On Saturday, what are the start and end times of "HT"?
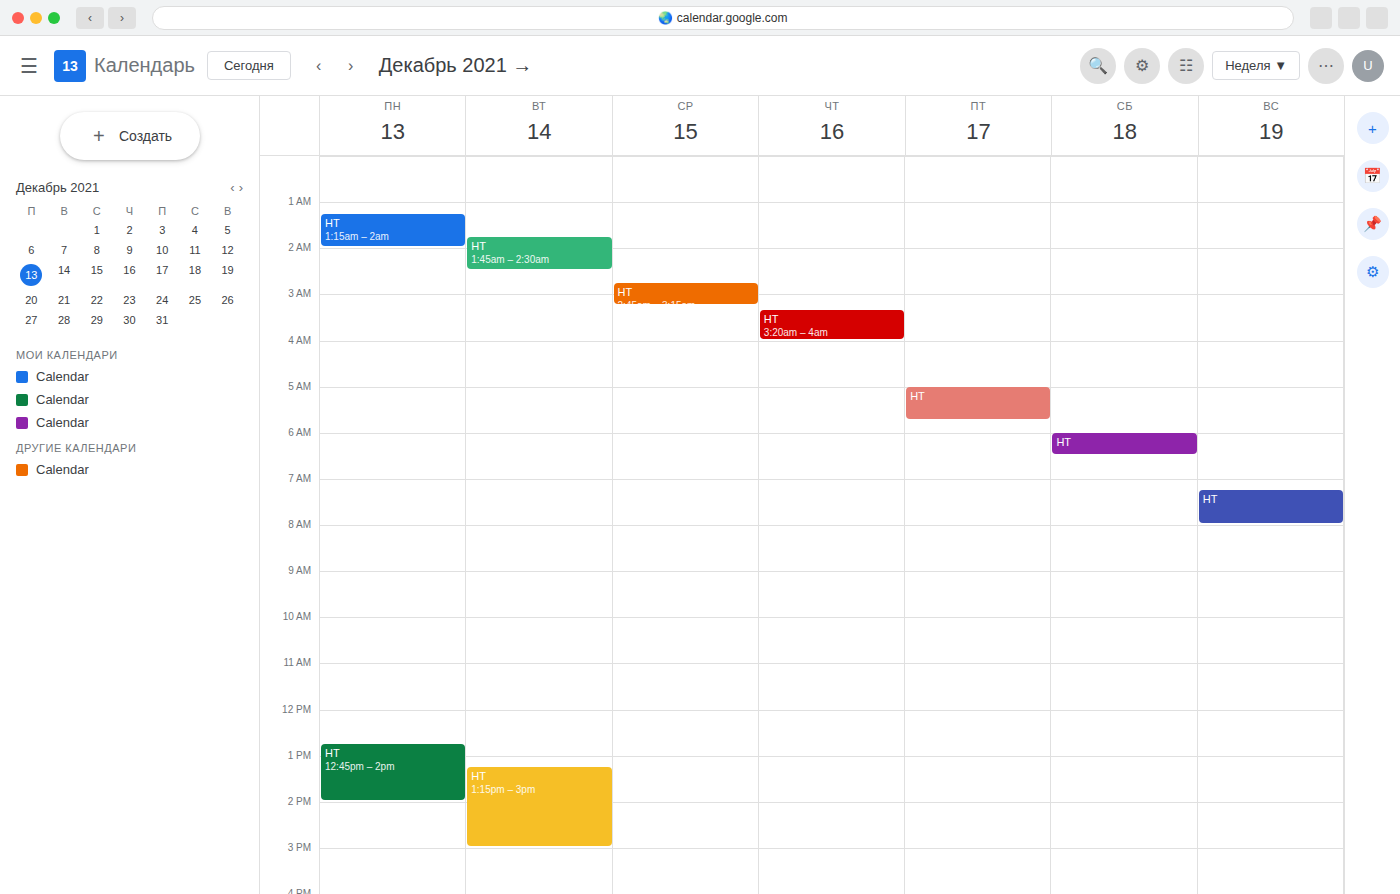
6:00 AM to 6:30 AM